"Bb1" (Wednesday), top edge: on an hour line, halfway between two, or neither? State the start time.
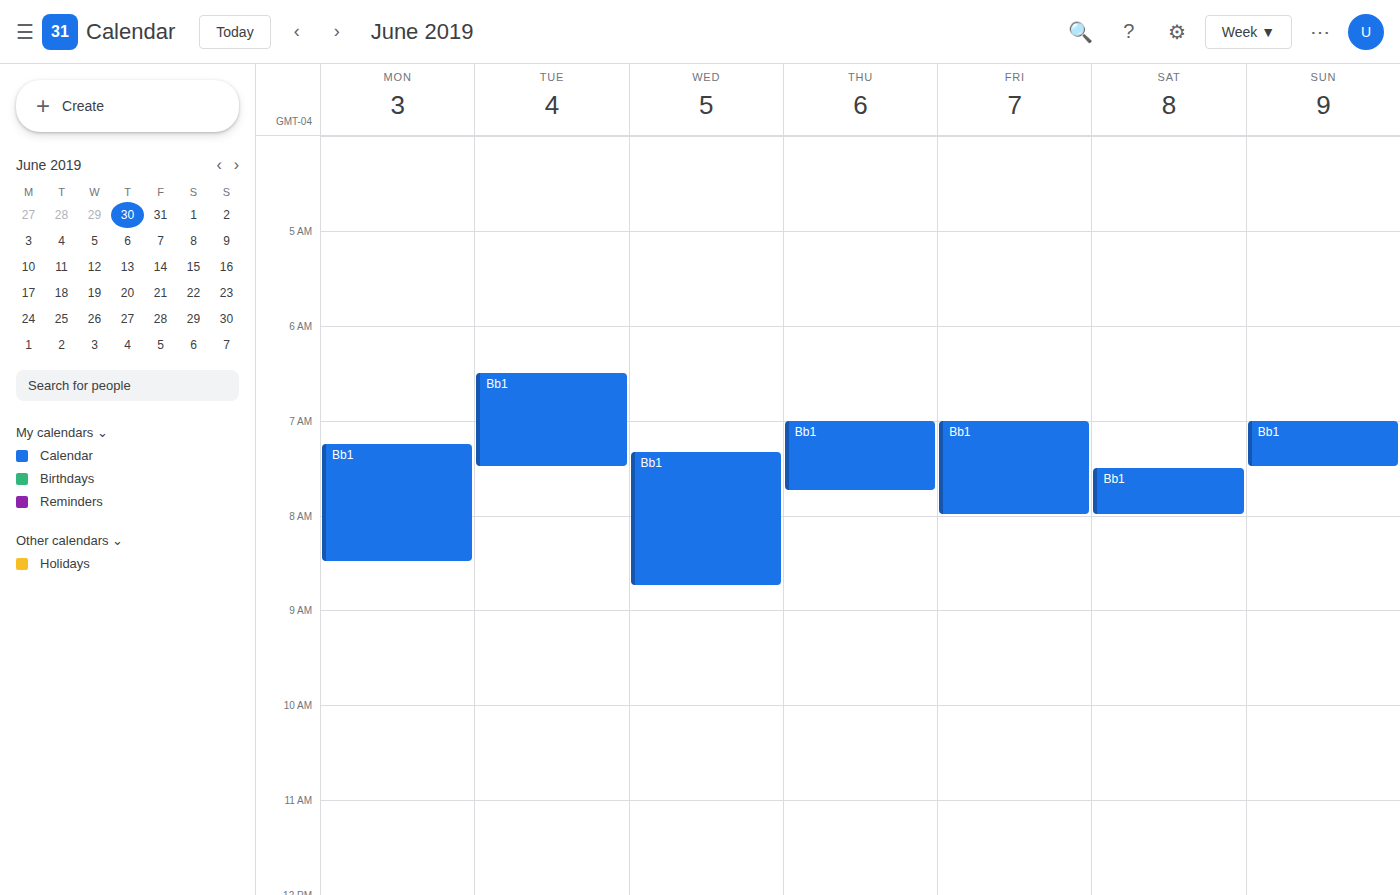
7:20 AM -- neither: 20 minutes below the 7 AM line and 40 minutes above the 8 AM line.